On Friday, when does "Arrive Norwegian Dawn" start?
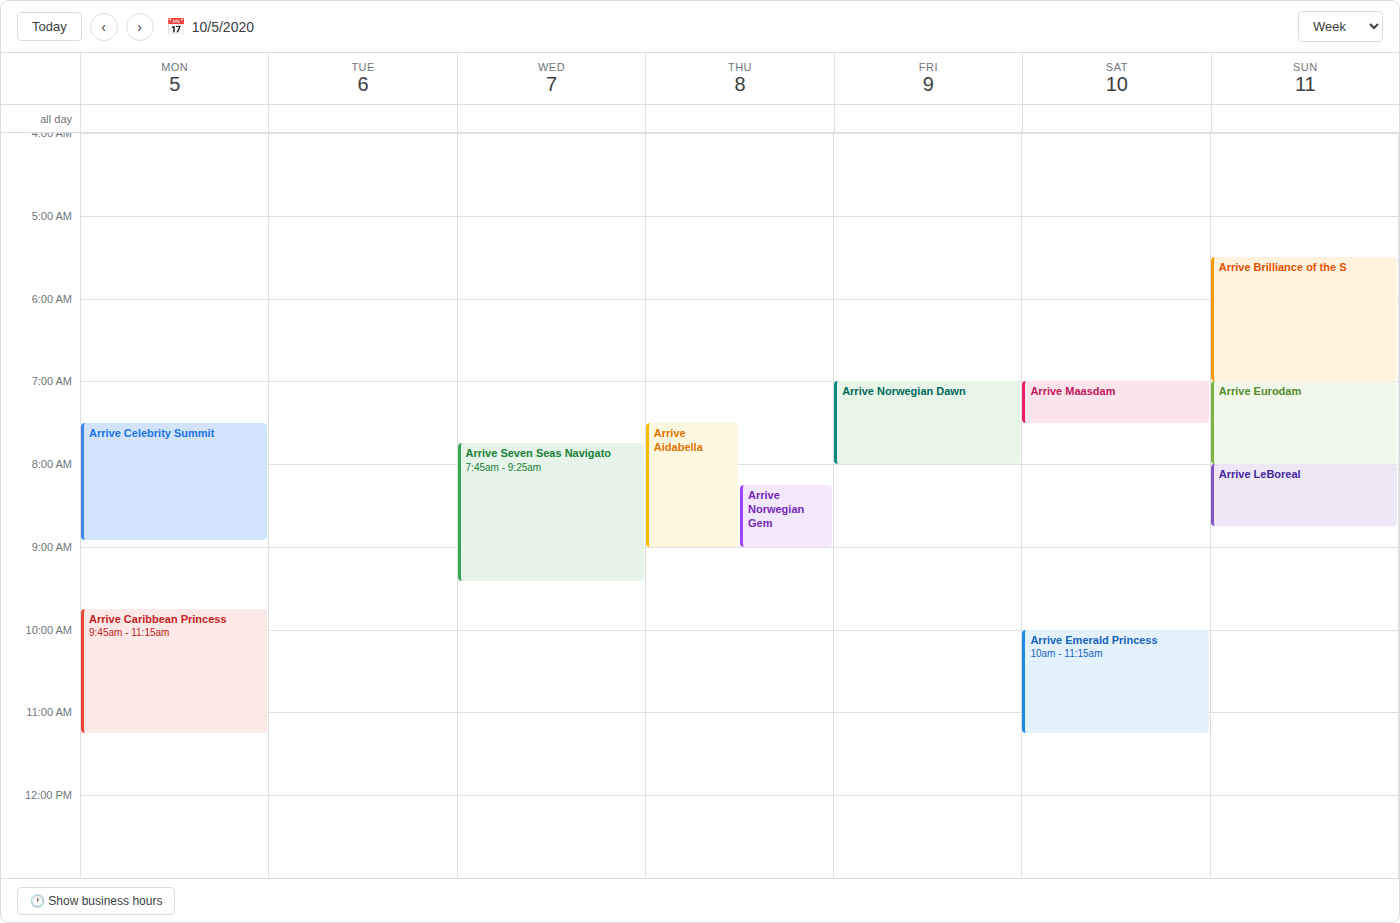
7:00 AM